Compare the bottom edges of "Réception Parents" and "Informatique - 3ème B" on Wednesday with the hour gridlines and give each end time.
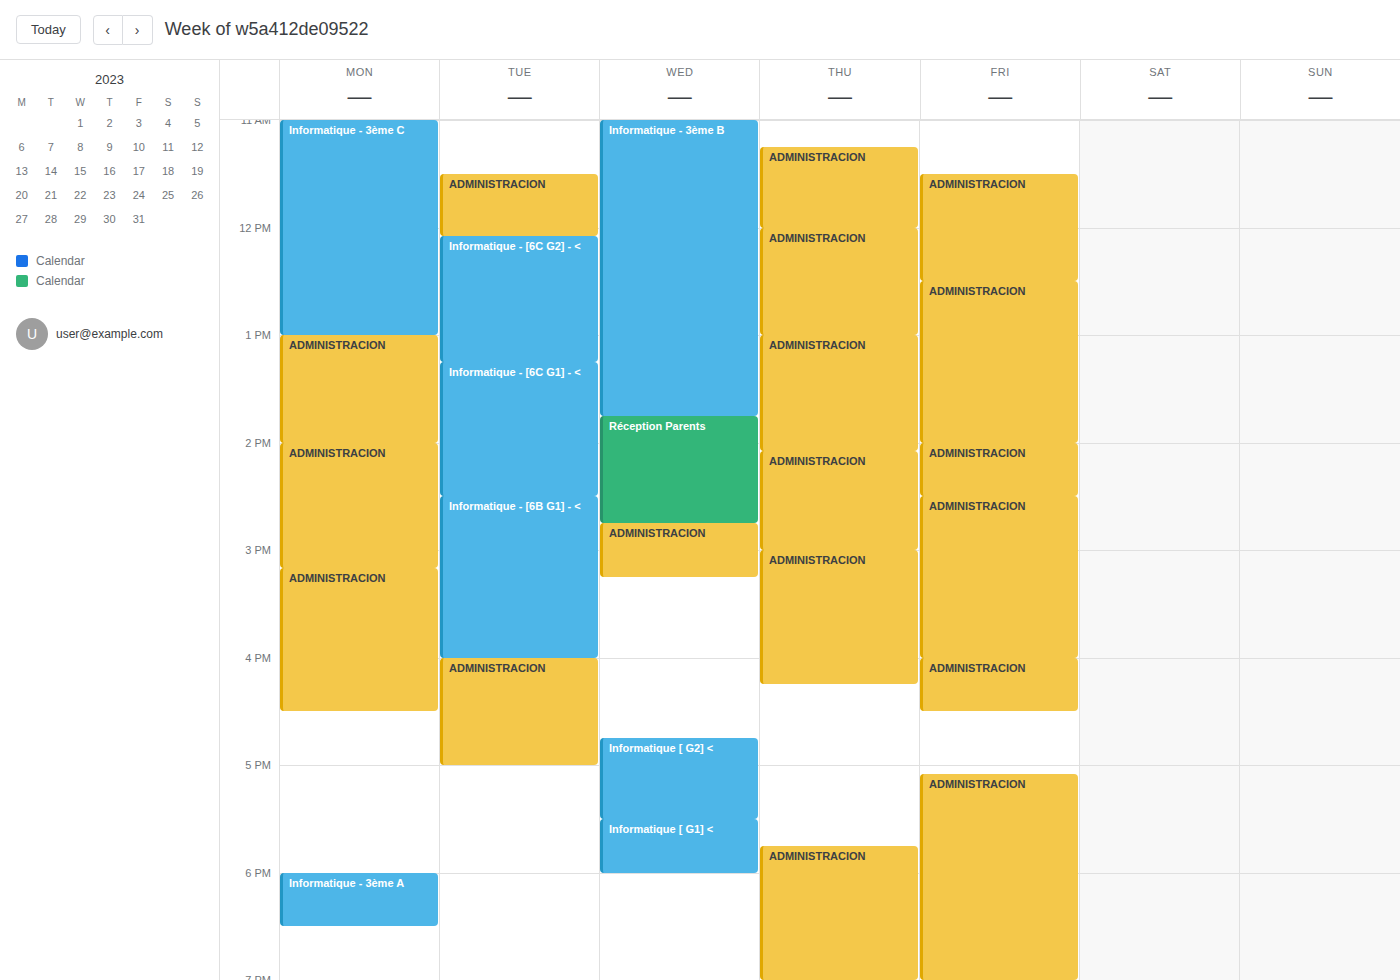
"Réception Parents": 2:45 PM, neither: three quarters of the way from the 2 PM line to the 3 PM line. "Informatique - 3ème B": 1:45 PM, neither: three quarters of the way from the 1 PM line to the 2 PM line.